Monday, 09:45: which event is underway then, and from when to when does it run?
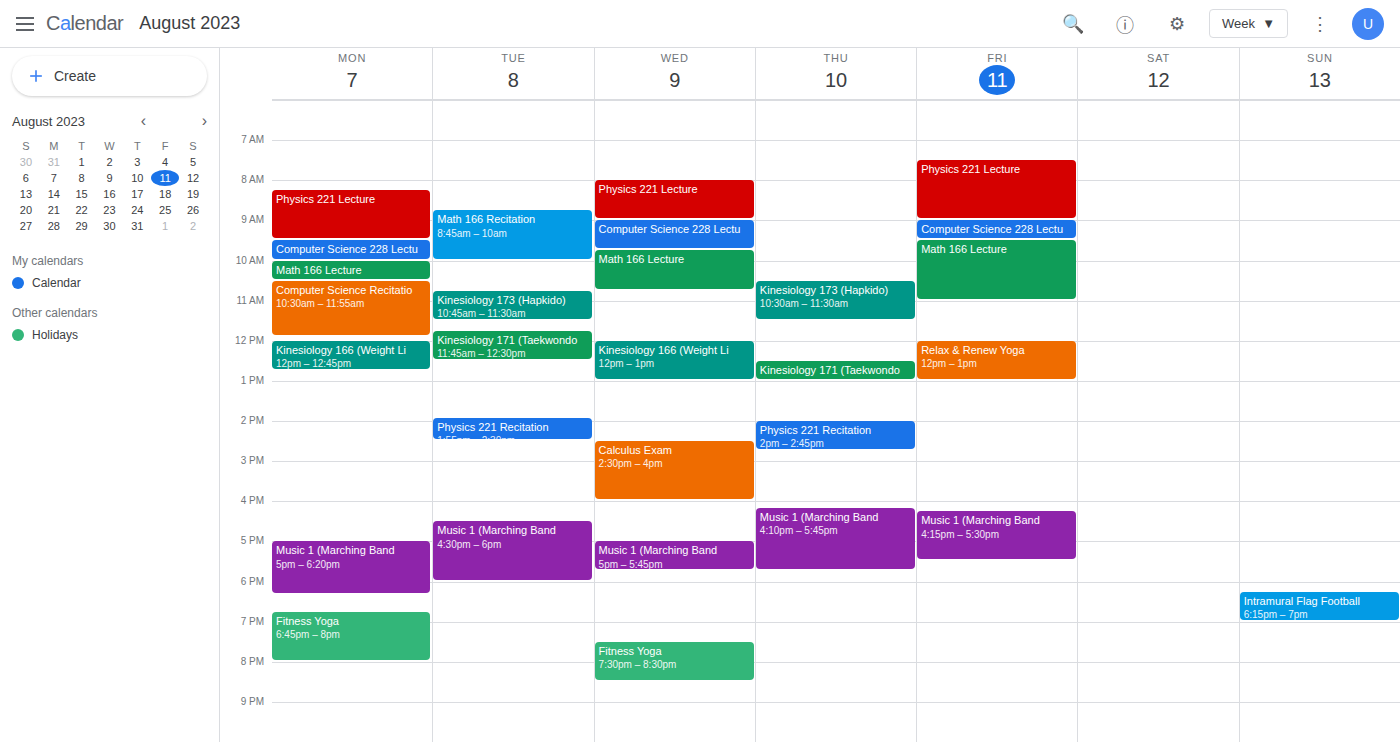
"Computer Science 228 Lectu", 09:30 to 10:00